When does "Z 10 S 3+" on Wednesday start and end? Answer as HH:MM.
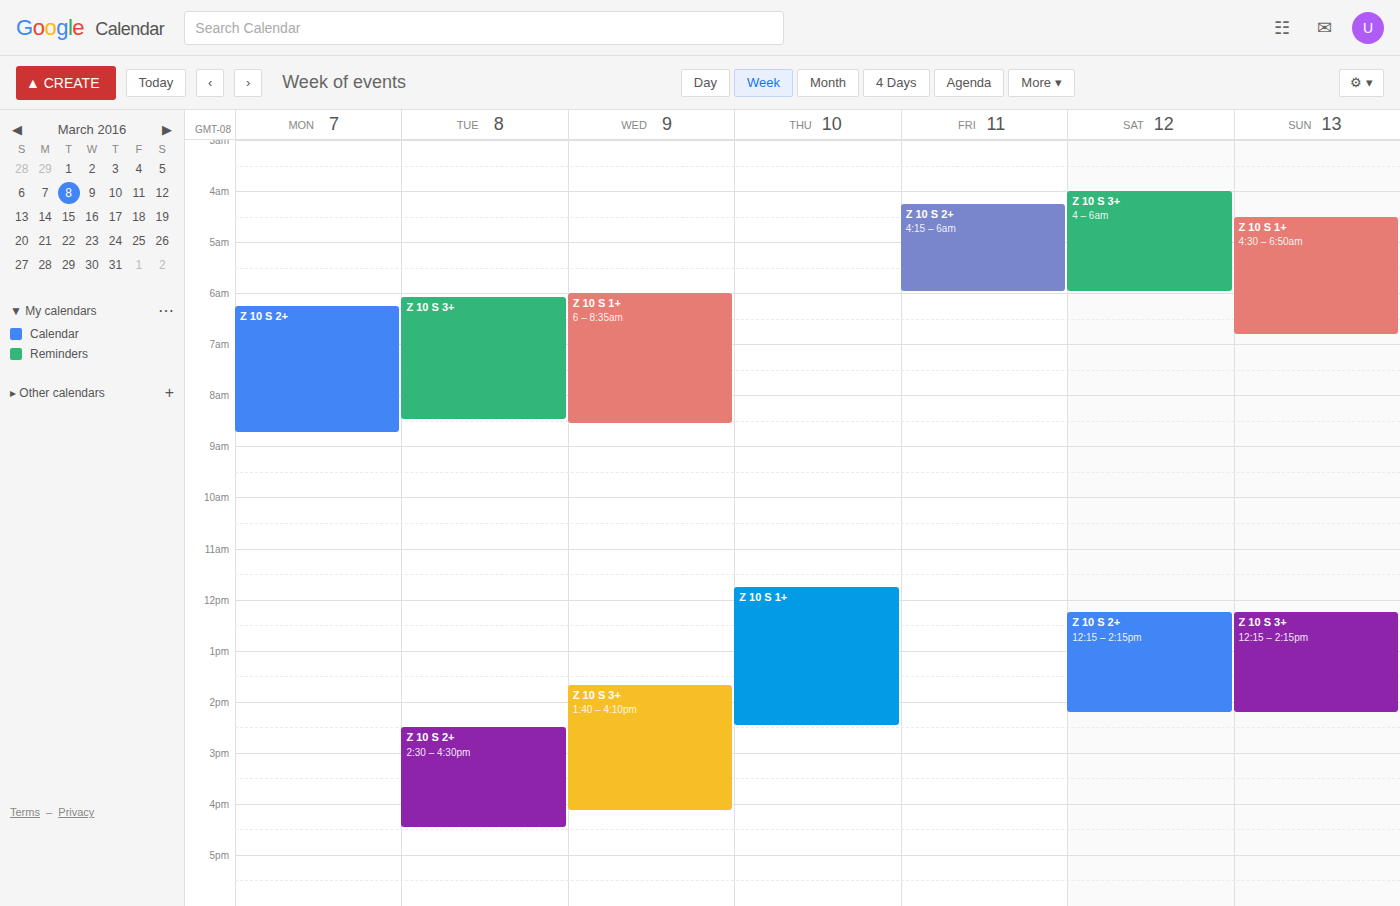
13:40 to 16:10